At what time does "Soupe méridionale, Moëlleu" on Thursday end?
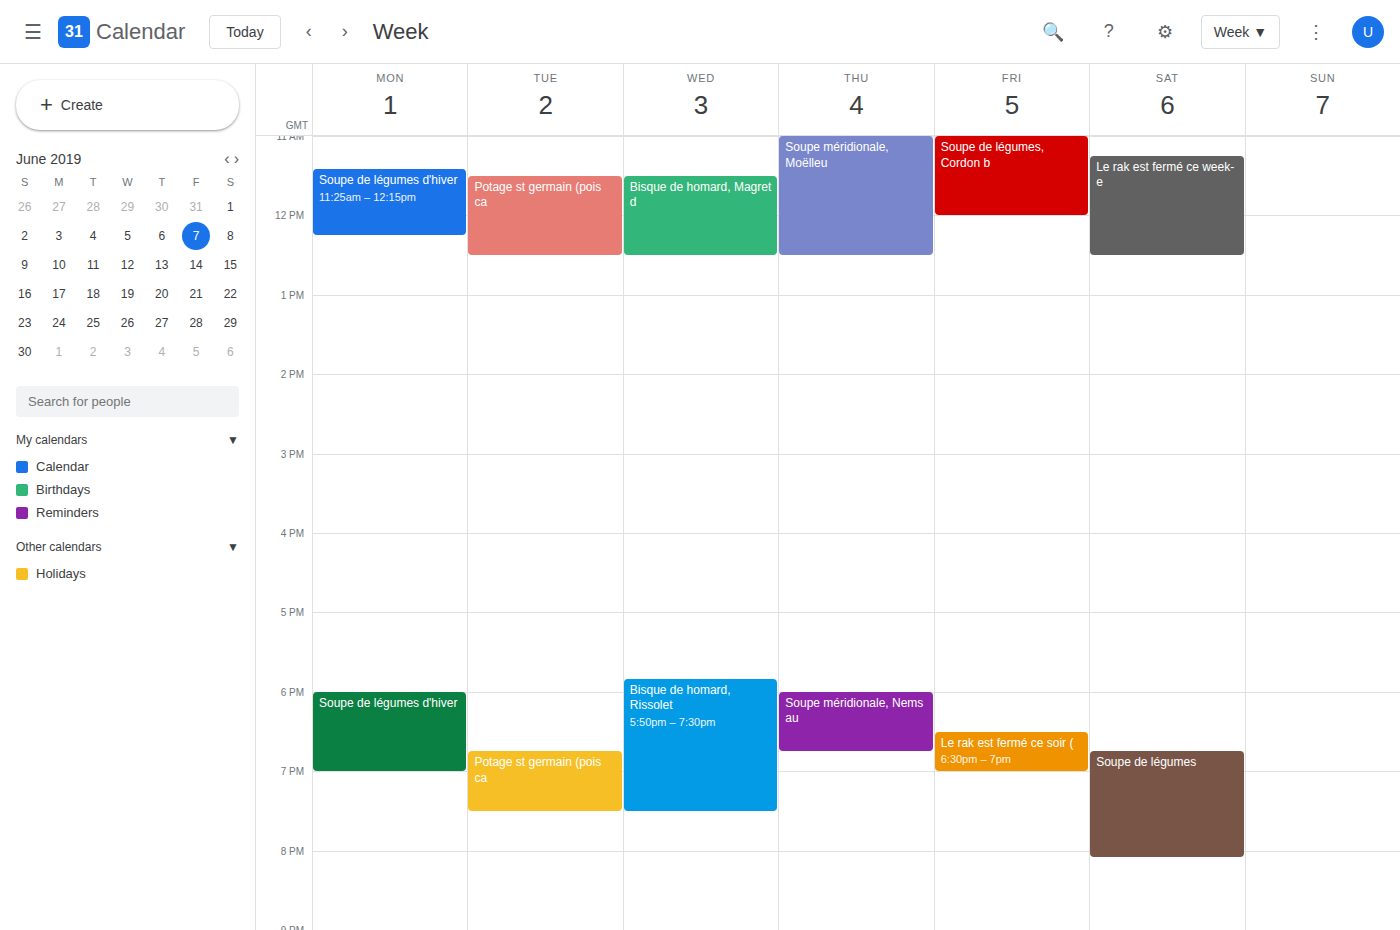
12:30 PM